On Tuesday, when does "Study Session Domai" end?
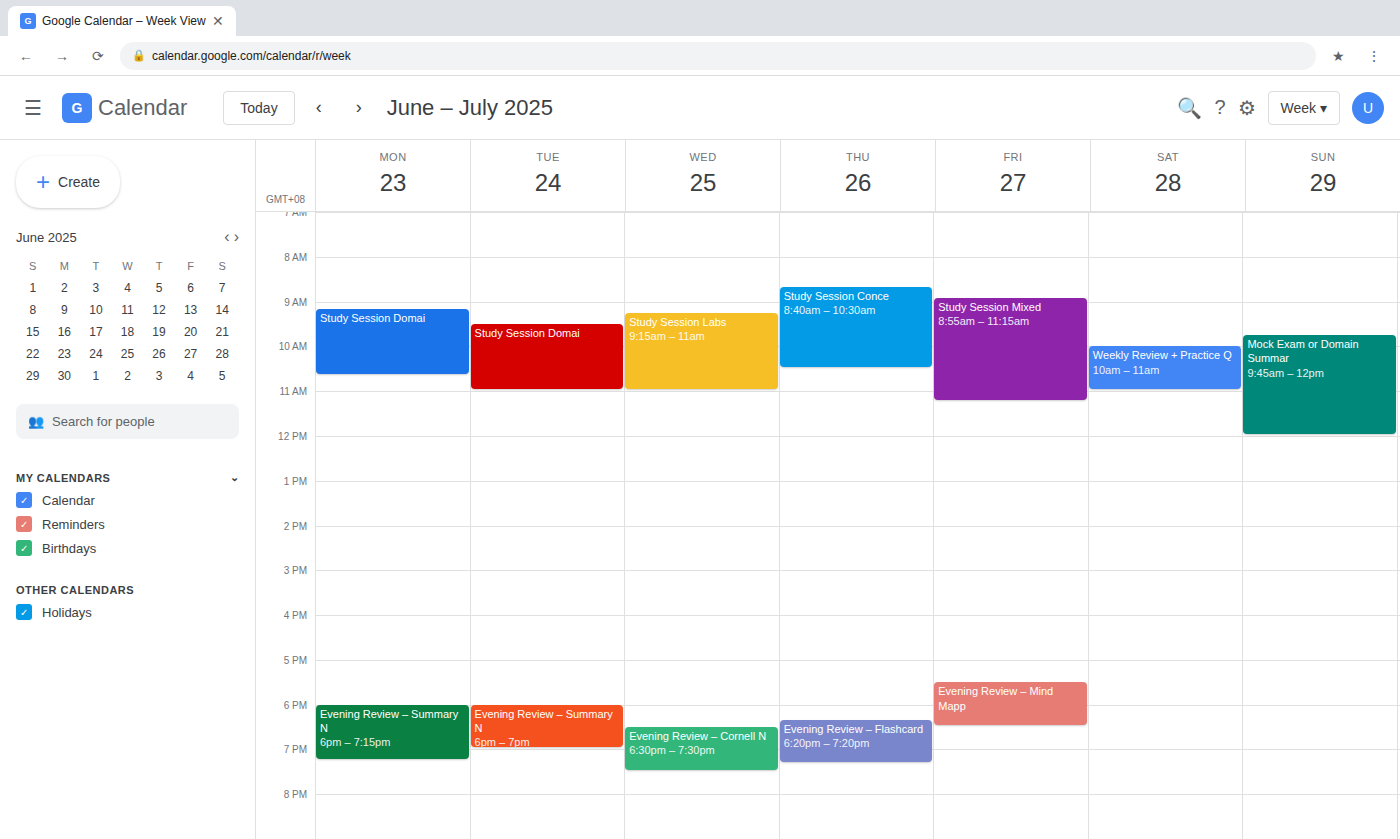
11:00 AM